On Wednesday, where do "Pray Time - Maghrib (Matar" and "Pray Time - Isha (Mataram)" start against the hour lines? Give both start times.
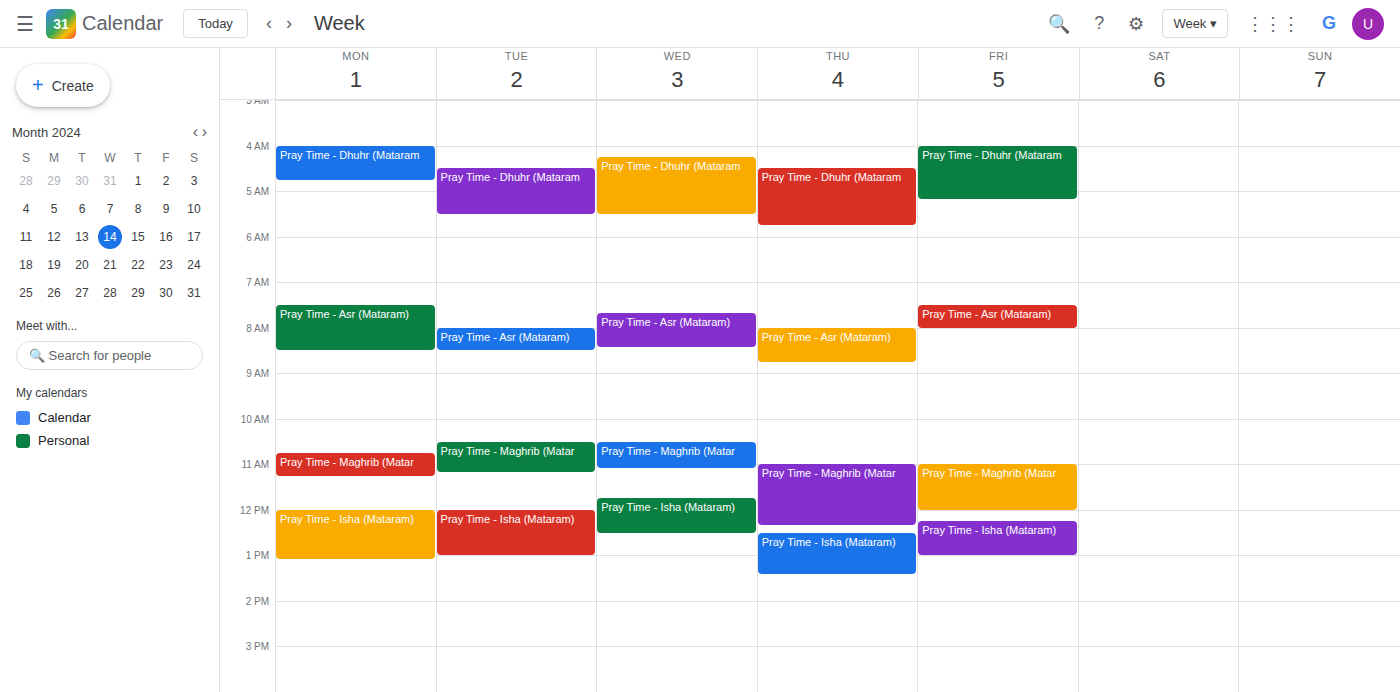
"Pray Time - Maghrib (Matar": 10:30, halfway between the 10:00 and 11:00 lines. "Pray Time - Isha (Mataram)": 11:45, neither: three quarters of the way from the 11:00 line to the 12:00 line.